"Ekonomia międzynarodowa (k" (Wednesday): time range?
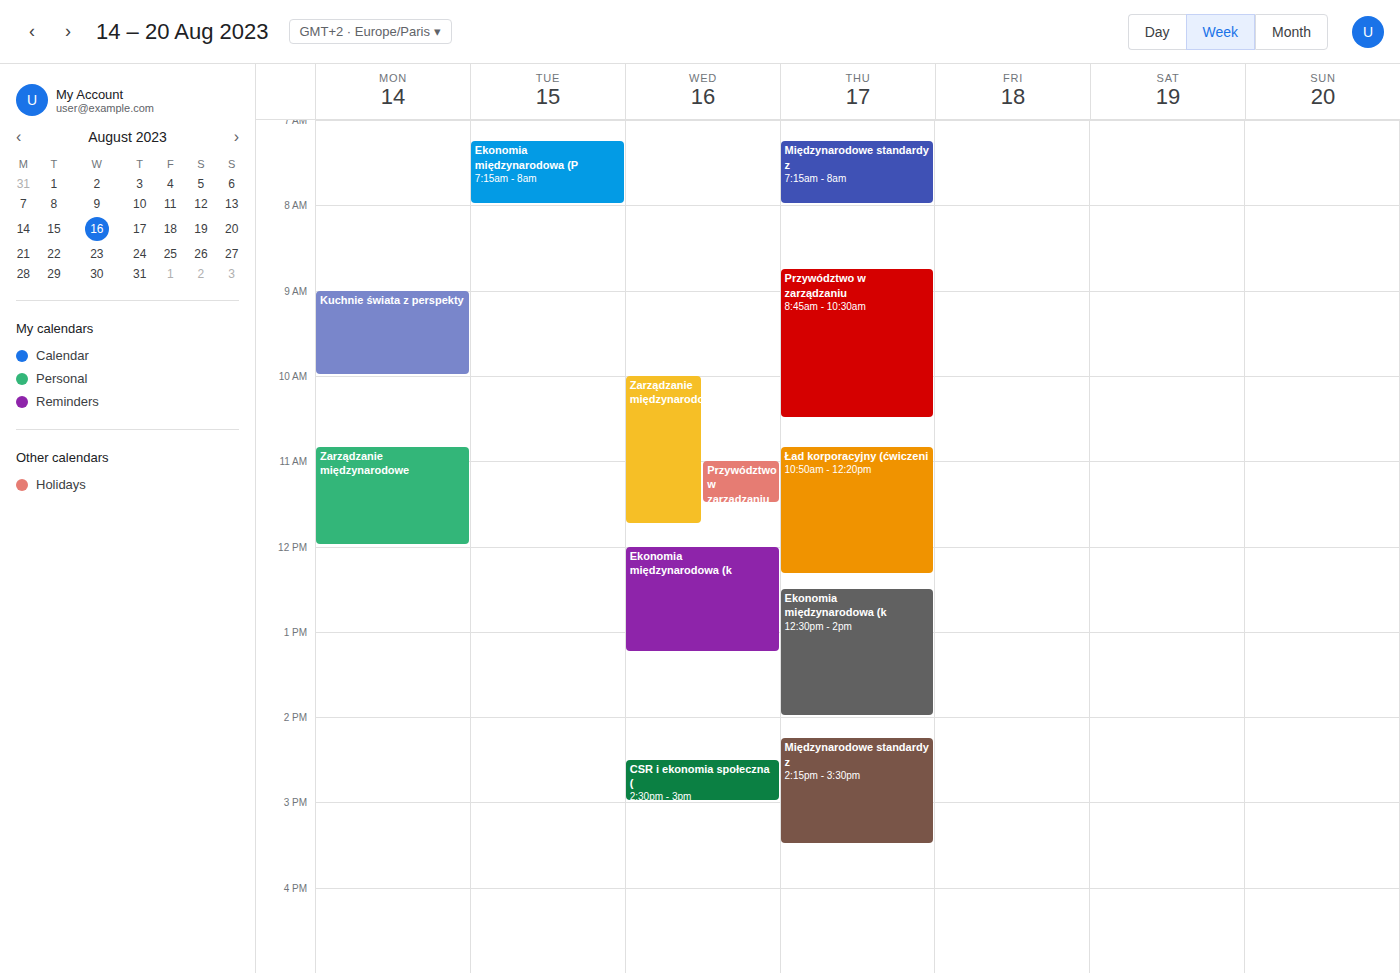
12:00 PM to 1:15 PM